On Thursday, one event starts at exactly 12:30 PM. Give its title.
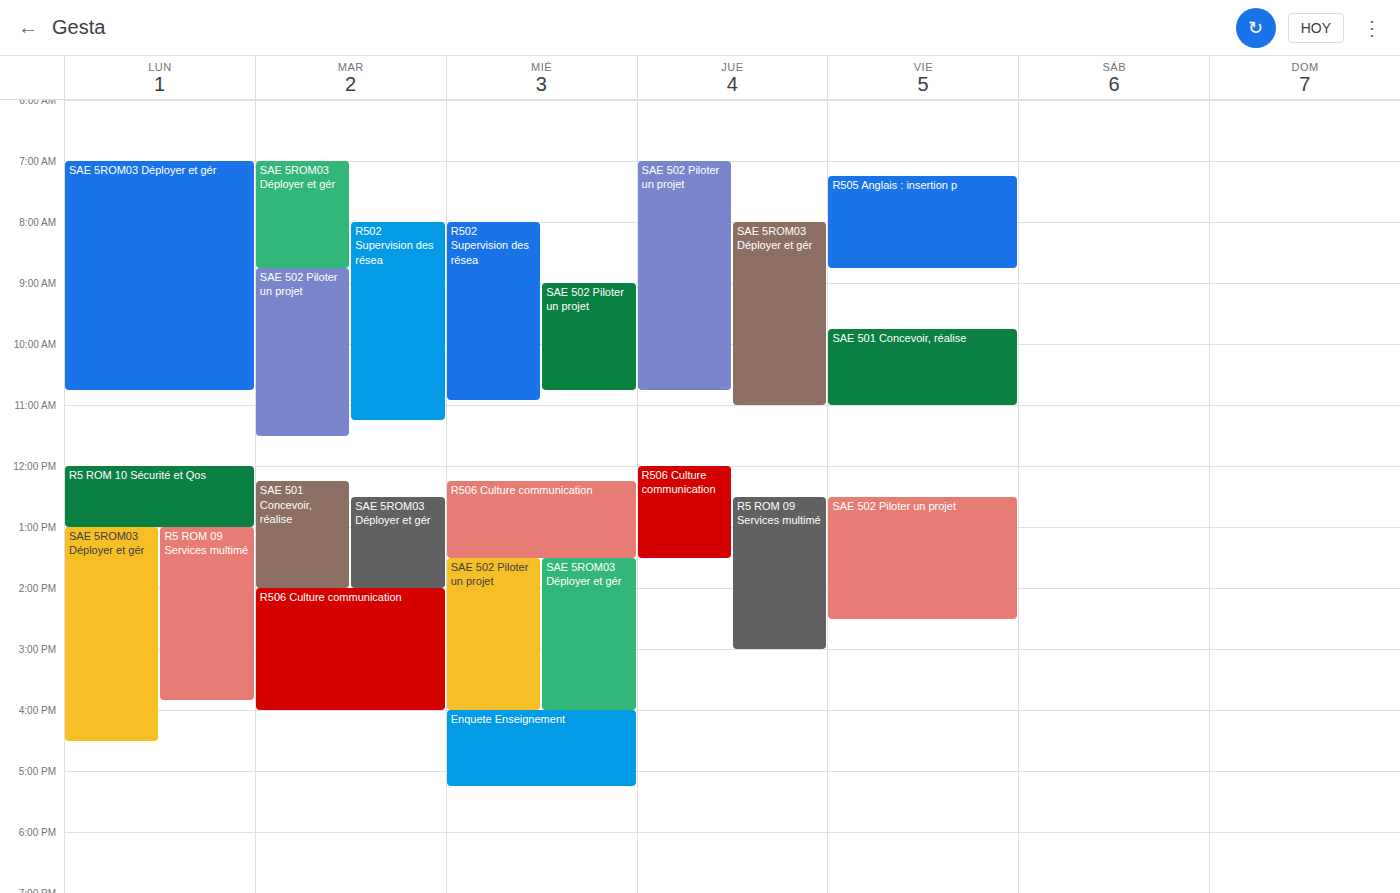
"R5 ROM 09 Services multimé"